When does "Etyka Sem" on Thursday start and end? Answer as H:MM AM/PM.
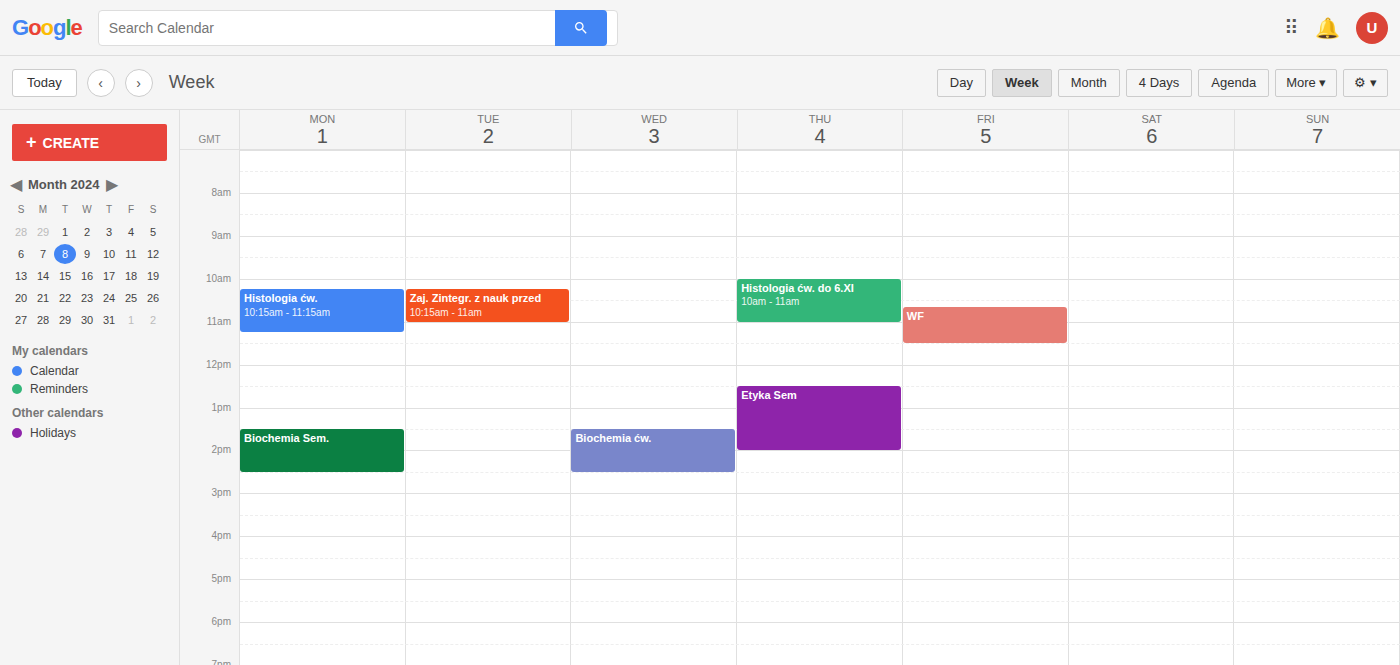
12:30 PM to 2:00 PM